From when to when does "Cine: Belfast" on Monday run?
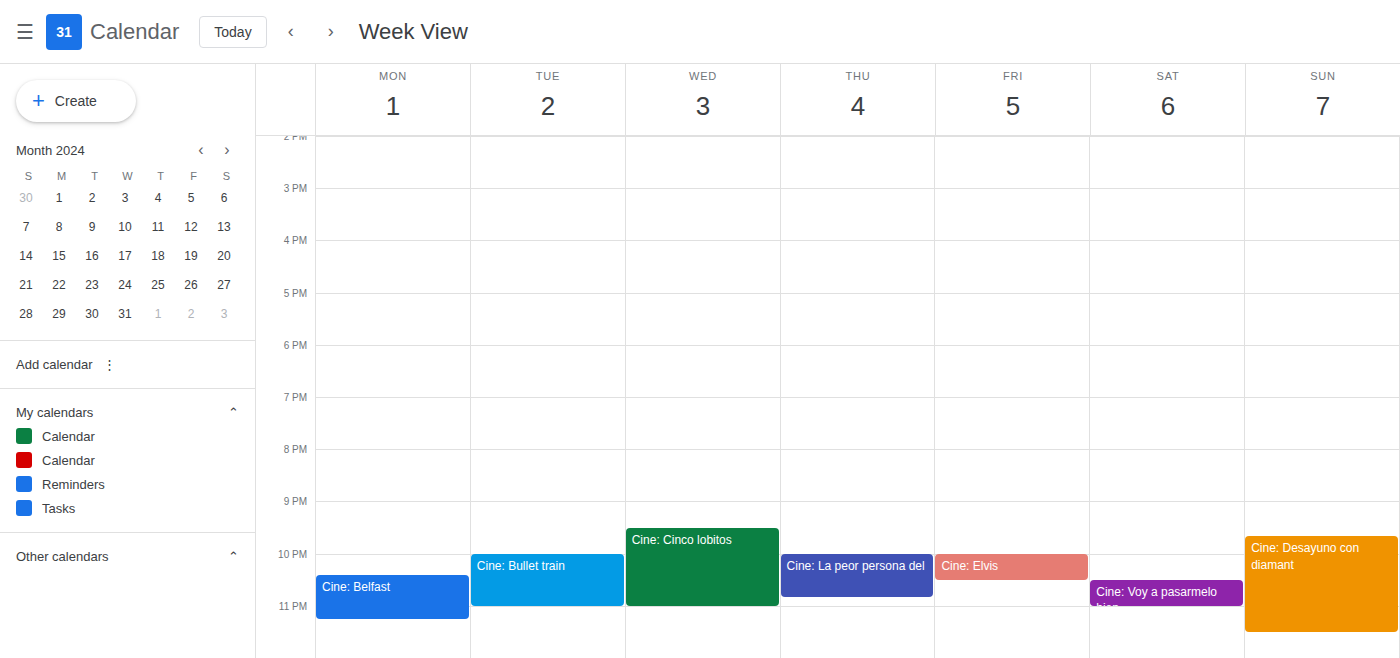
10:25 PM to 11:15 PM